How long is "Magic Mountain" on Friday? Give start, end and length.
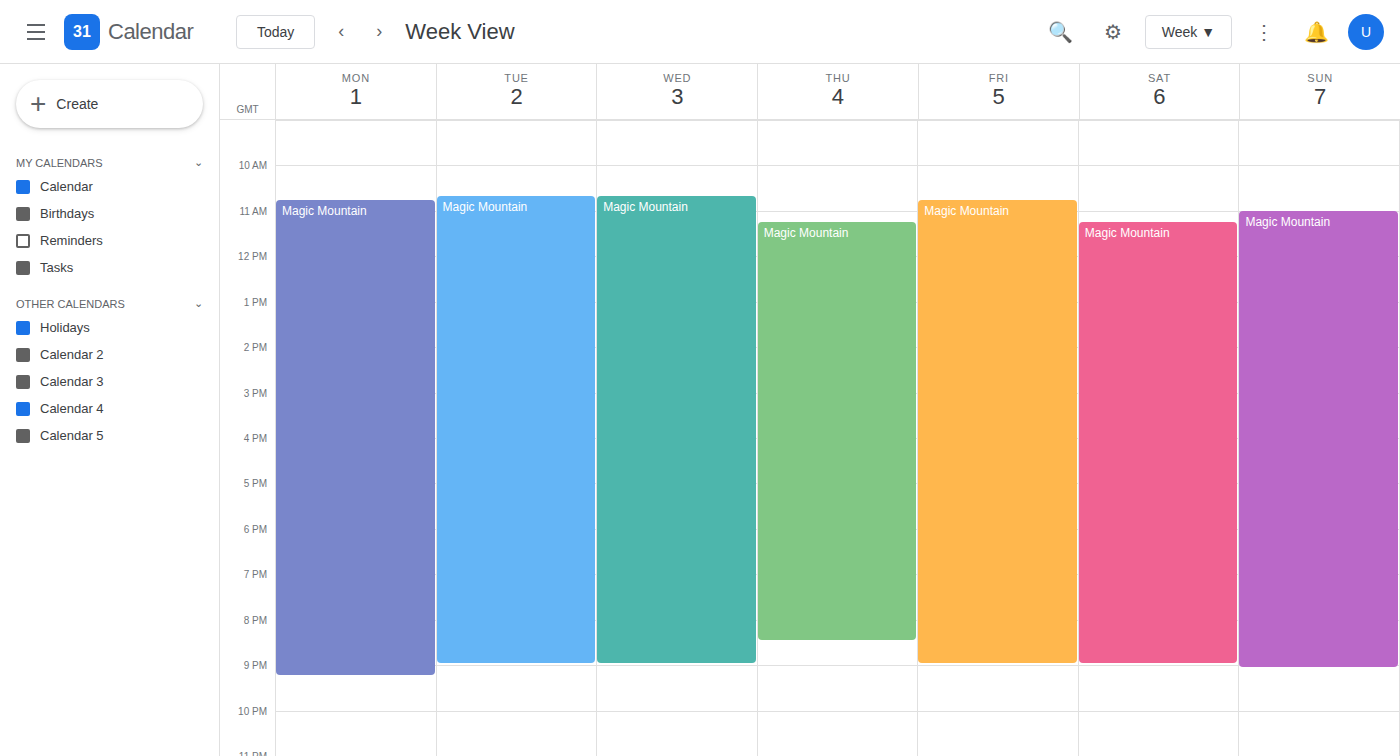
10:45 AM to 9:00 PM, 10 hours 15 minutes